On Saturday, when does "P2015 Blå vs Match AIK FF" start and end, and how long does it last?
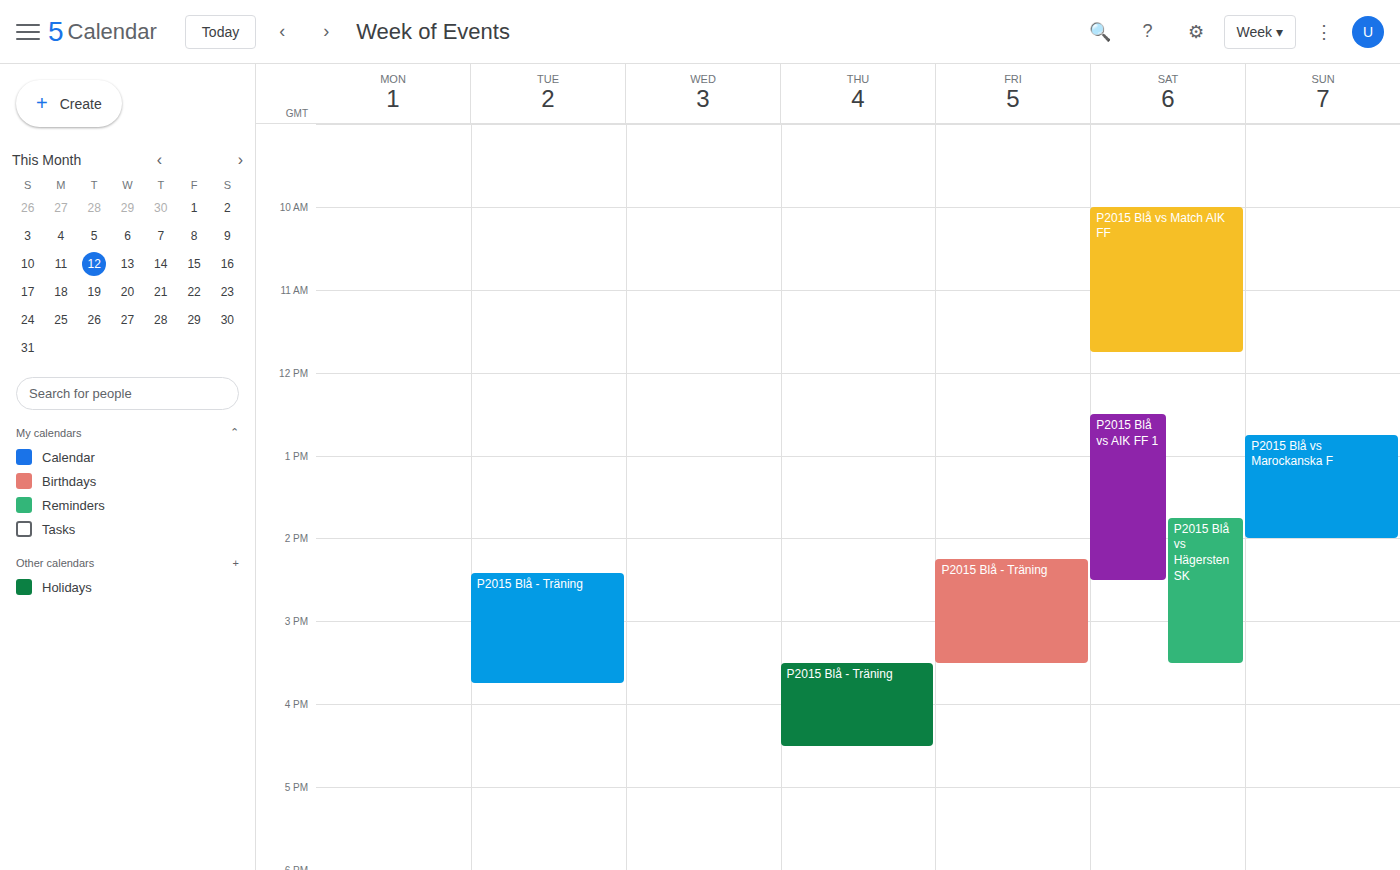
10:00 AM to 11:45 AM, 1 hour 45 minutes